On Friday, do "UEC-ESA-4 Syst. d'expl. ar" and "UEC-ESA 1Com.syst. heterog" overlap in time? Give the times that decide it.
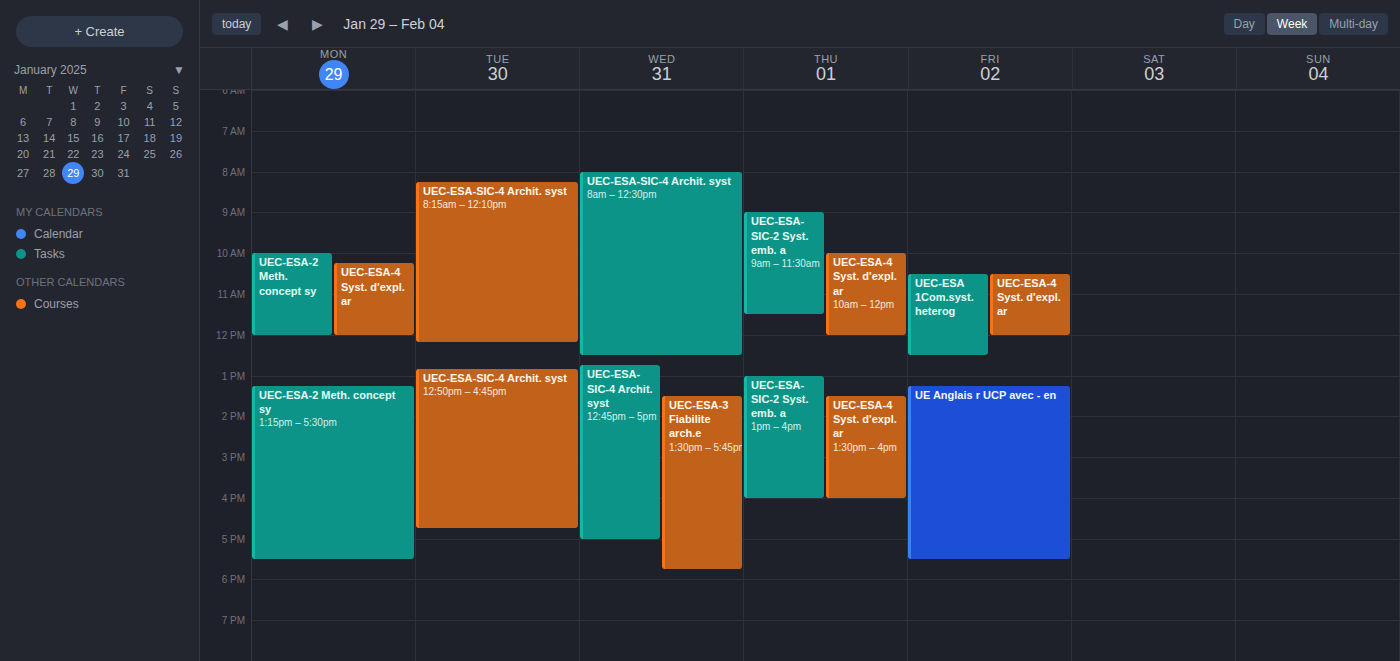
"UEC-ESA 1Com.syst. heterog" starts at 10:30 AM, before "UEC-ESA-4 Syst. d'expl. ar" ends at 12:00 PM -- they overlap.